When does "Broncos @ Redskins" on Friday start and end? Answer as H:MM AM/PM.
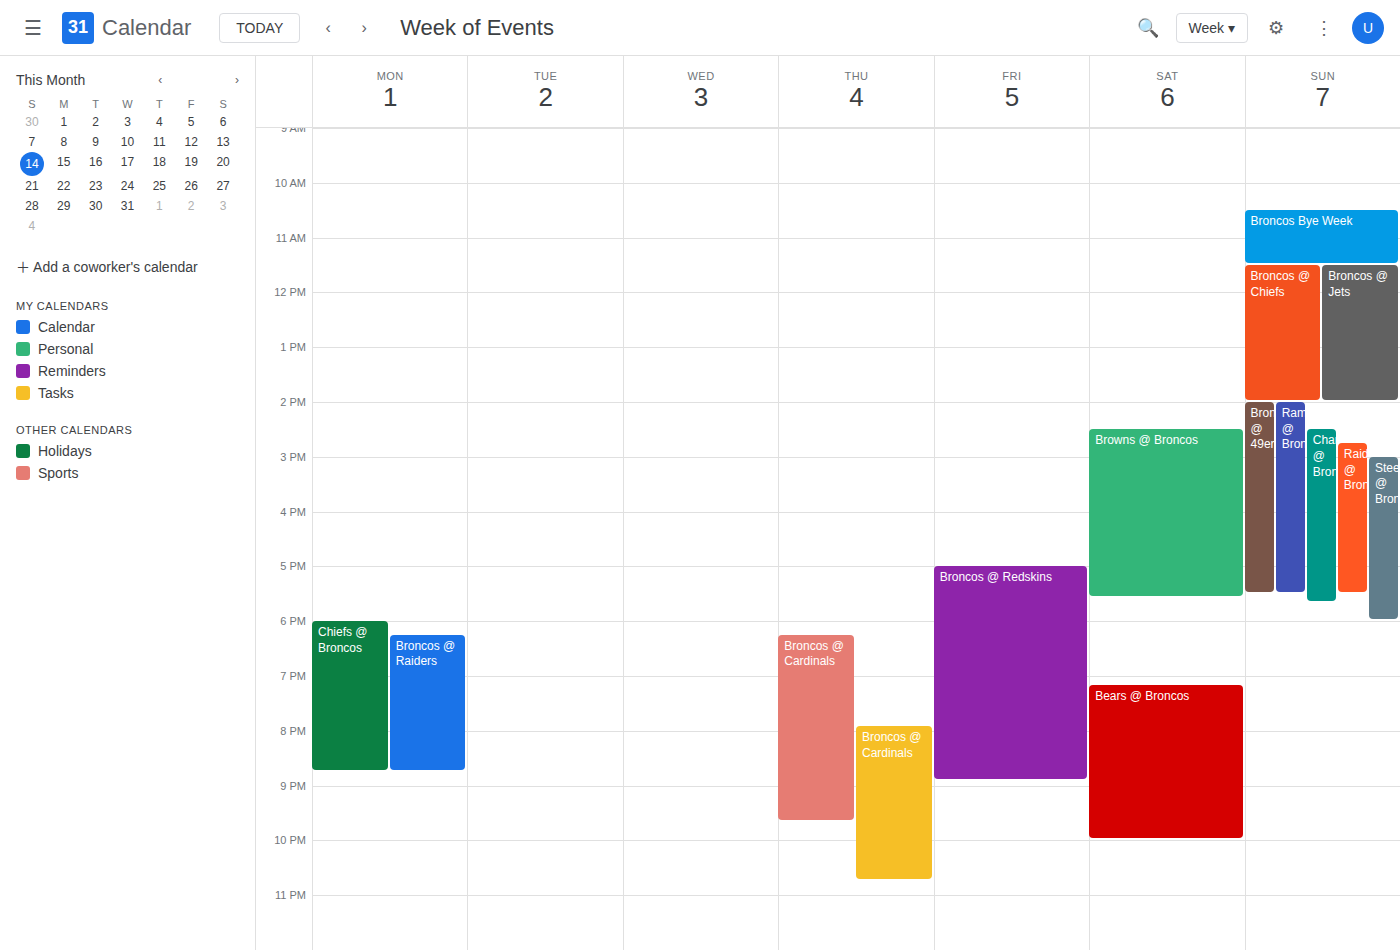
5:00 PM to 8:55 PM